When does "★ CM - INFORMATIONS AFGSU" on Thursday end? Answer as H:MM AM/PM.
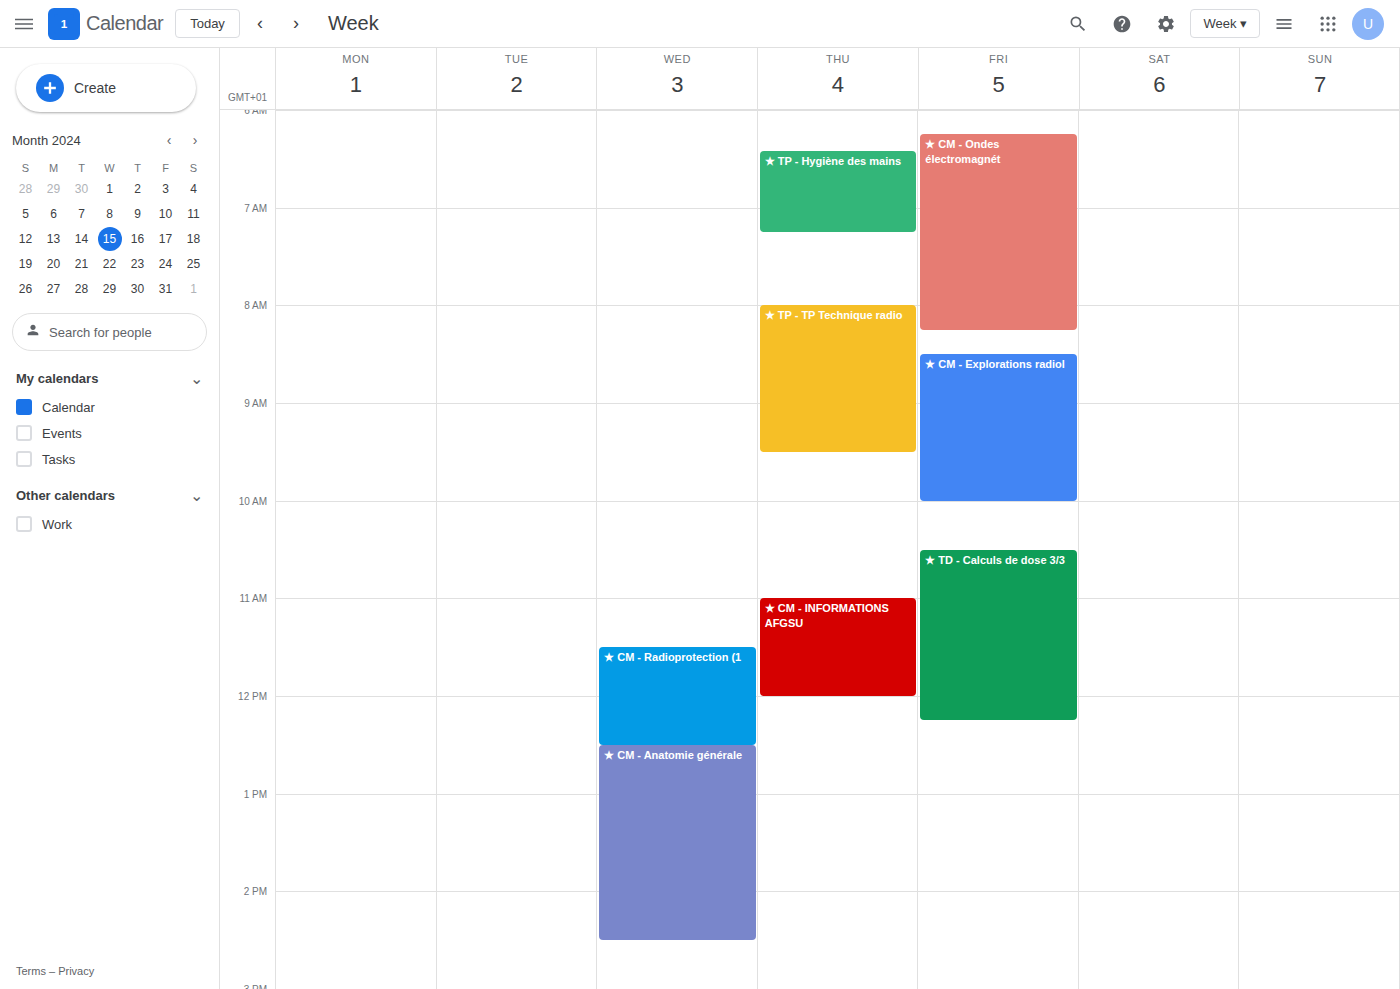
12:00 PM